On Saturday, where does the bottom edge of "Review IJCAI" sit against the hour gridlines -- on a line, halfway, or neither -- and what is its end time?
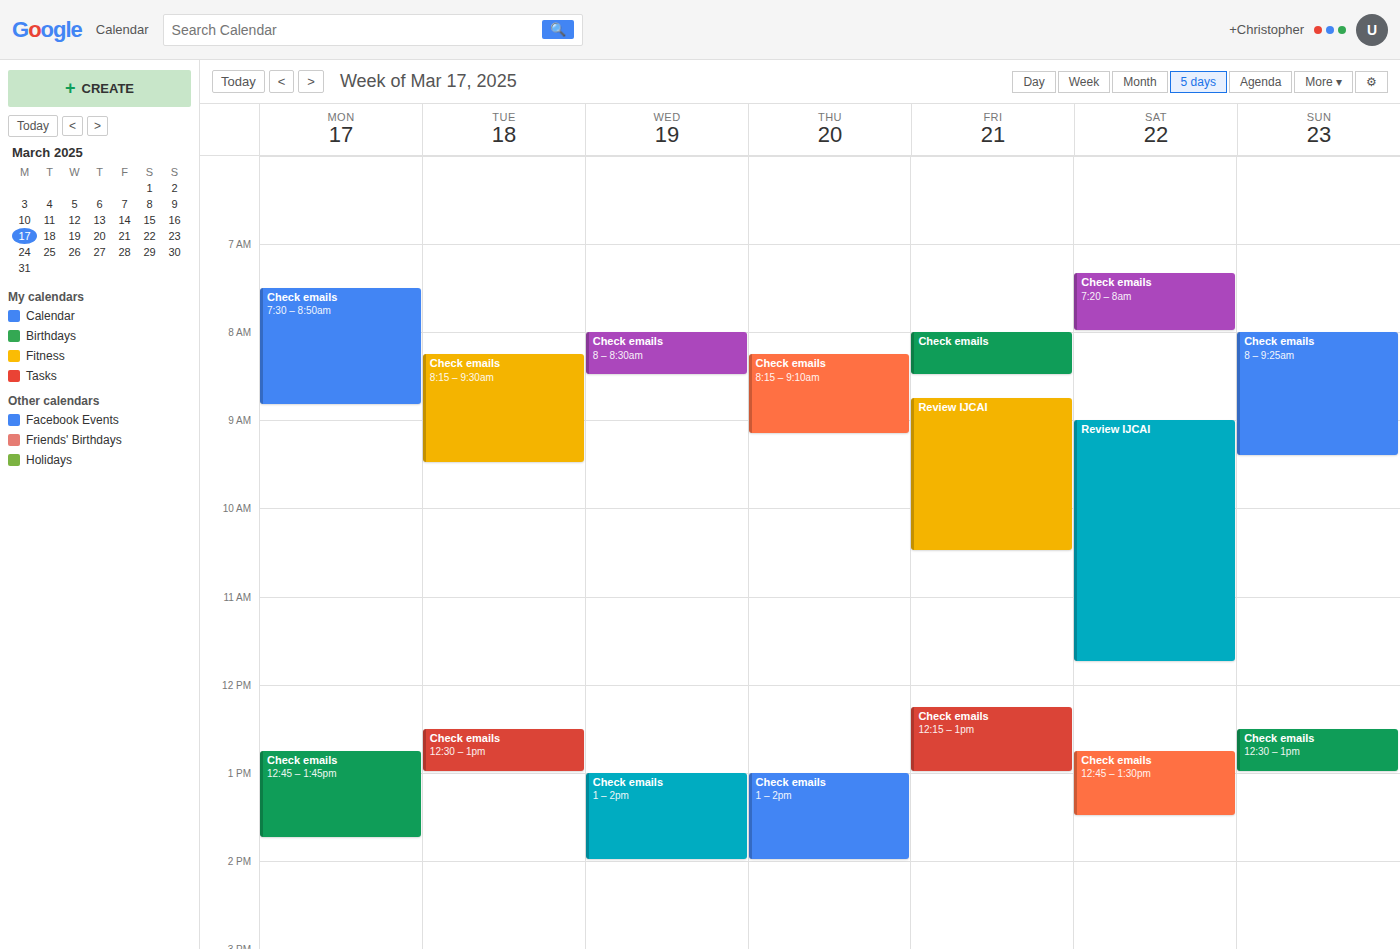
11:45 AM -- neither: three quarters of the way from the 11 AM line to the 12 PM line.